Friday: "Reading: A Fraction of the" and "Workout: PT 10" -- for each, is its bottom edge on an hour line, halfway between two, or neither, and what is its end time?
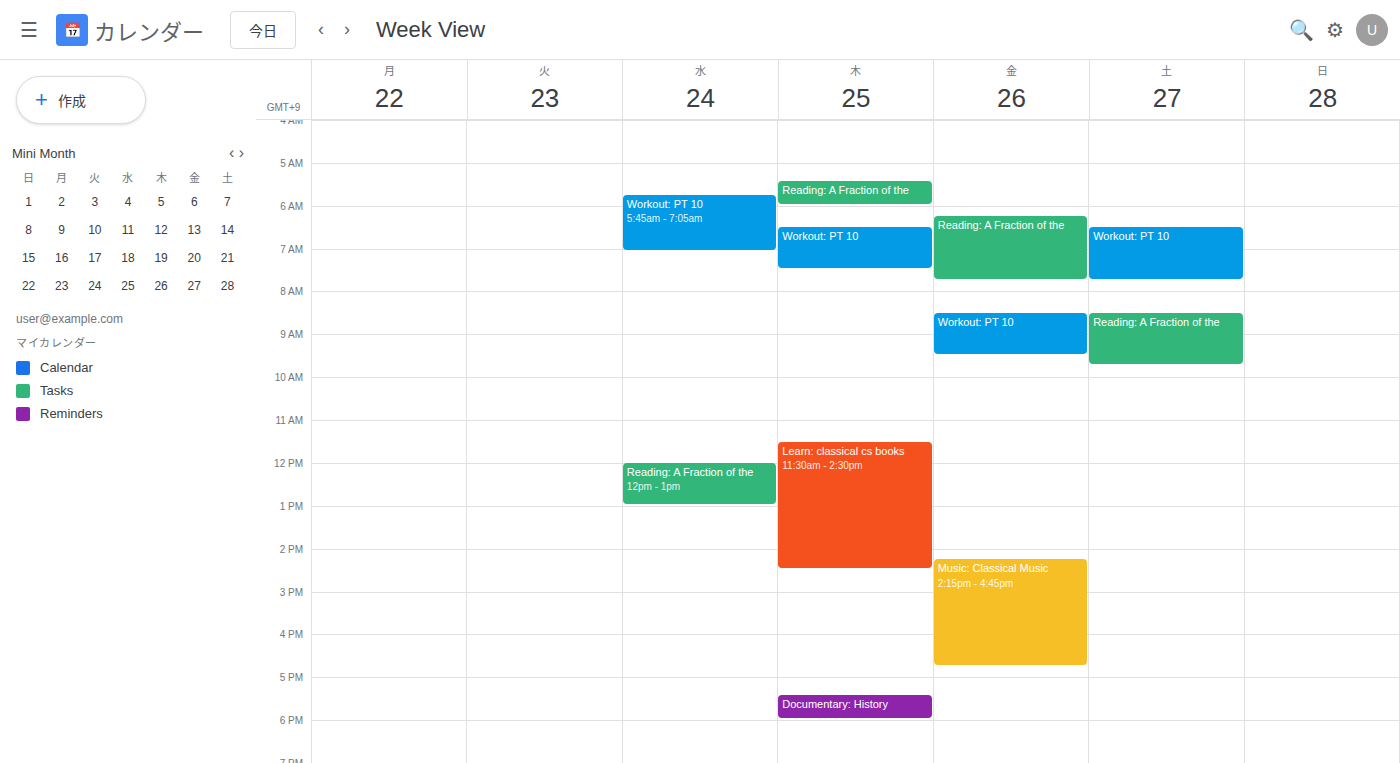
"Reading: A Fraction of the": 7:45 AM, neither: three quarters of the way from the 7 AM line to the 8 AM line. "Workout: PT 10": 9:30 AM, halfway between the 9 AM and 10 AM lines.